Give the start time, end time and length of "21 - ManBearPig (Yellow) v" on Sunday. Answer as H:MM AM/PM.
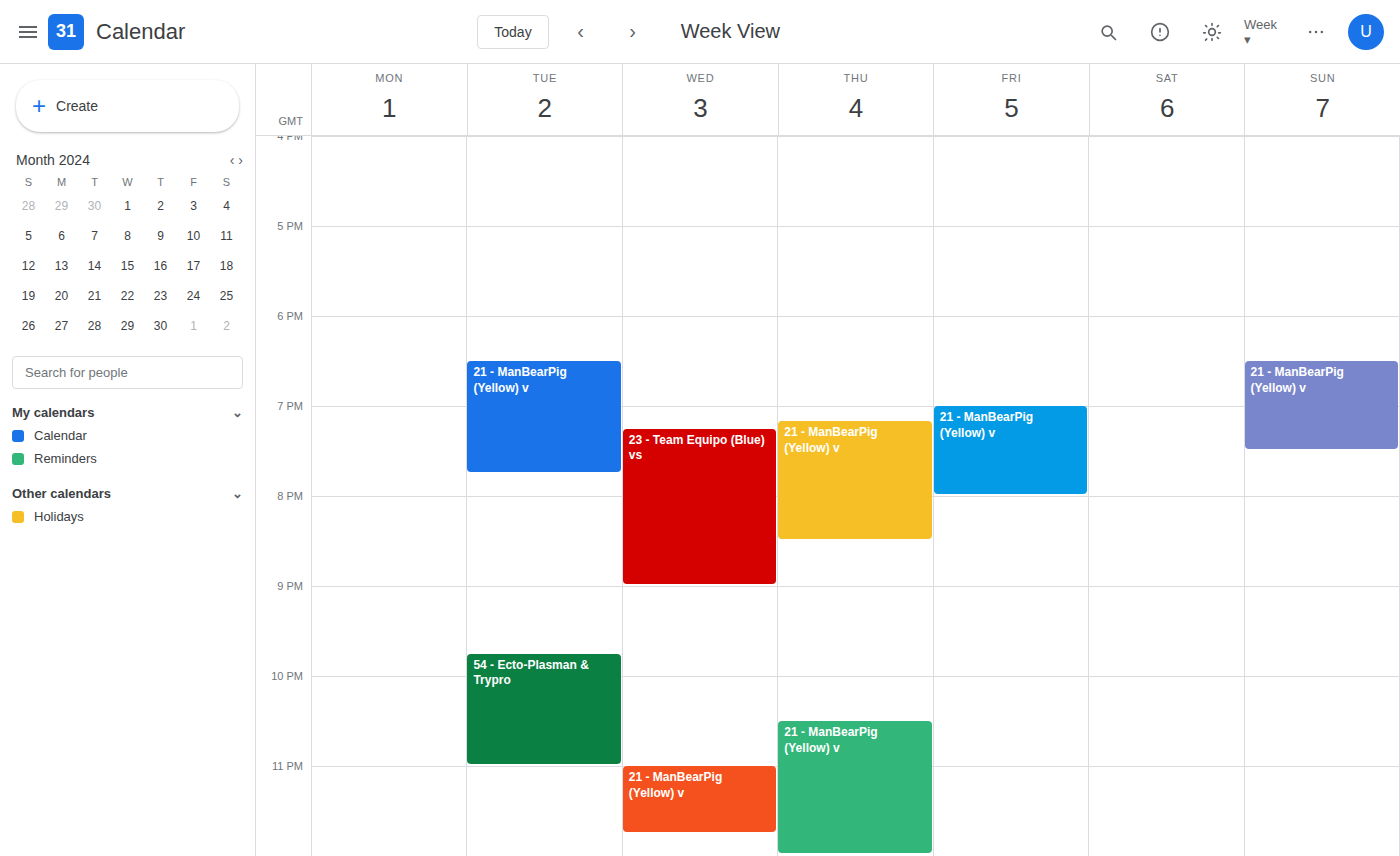
6:30 PM to 7:30 PM, 1 hour